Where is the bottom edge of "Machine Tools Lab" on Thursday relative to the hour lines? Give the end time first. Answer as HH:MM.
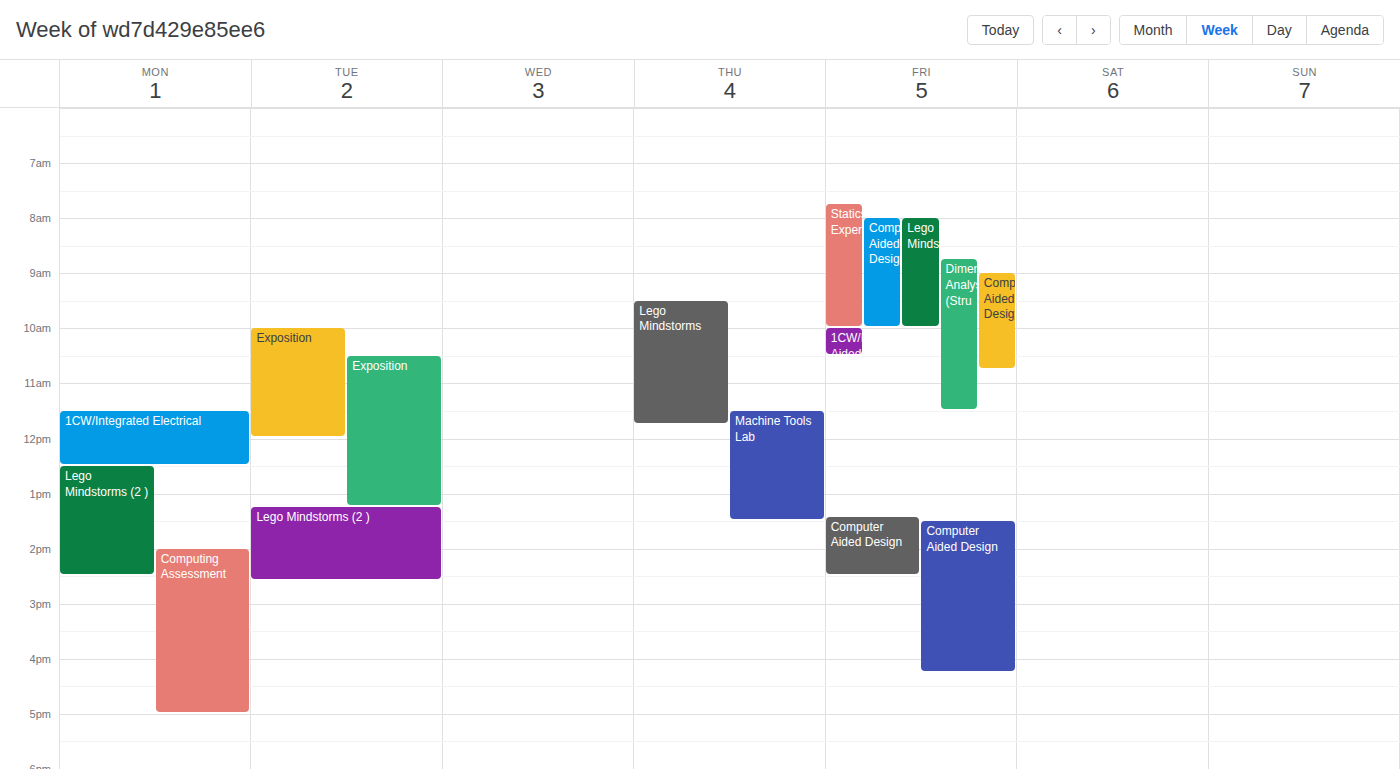
13:30 -- halfway between the 13:00 and 14:00 lines.